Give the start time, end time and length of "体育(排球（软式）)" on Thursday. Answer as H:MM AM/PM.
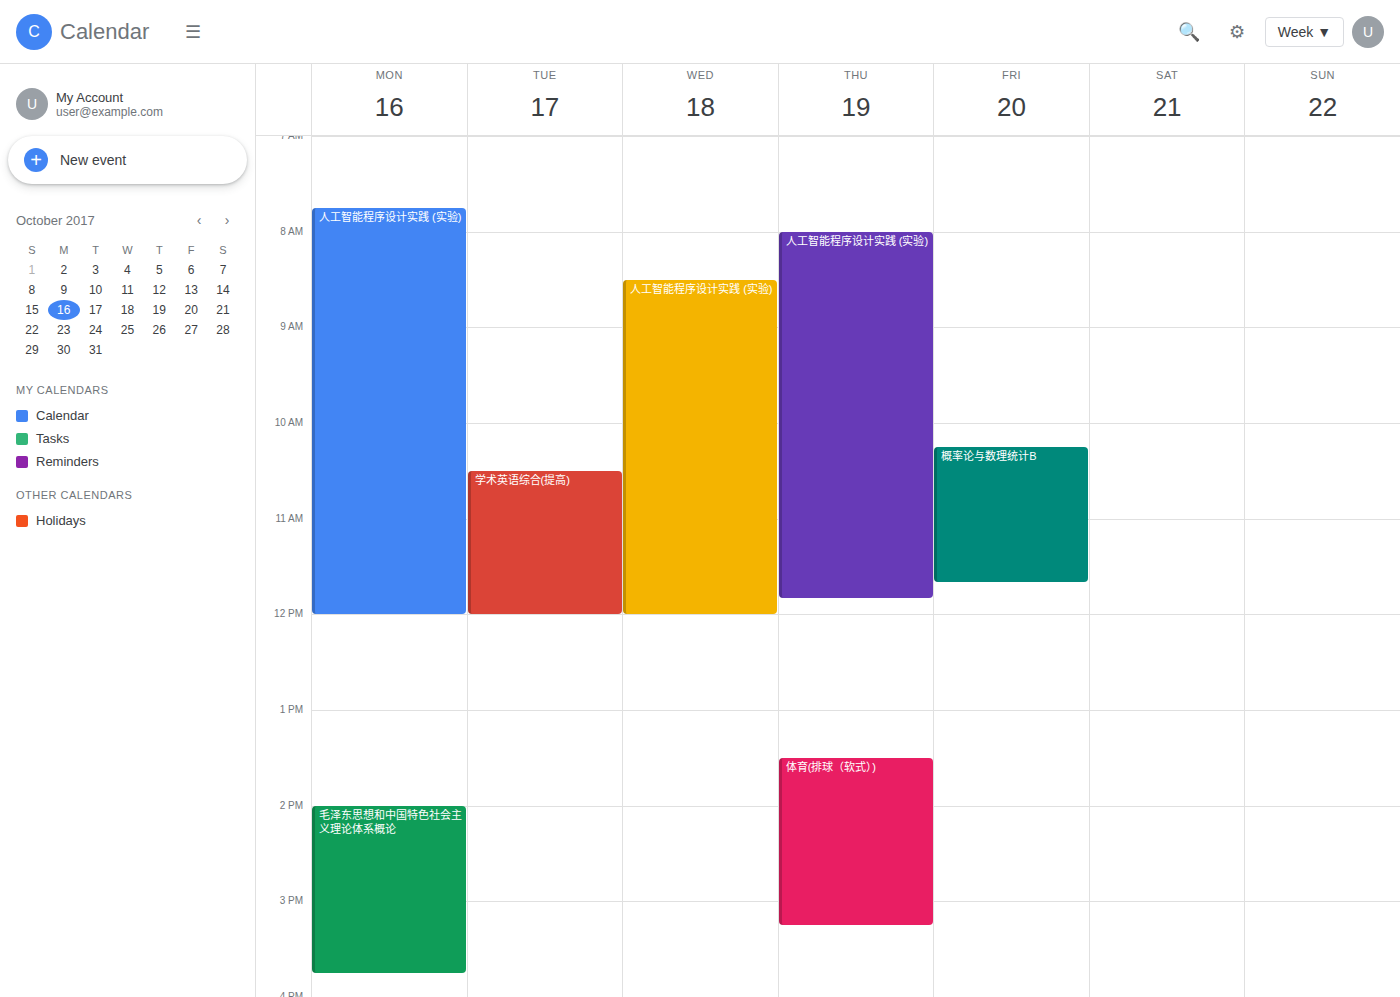
1:30 PM to 3:15 PM, 1 hour 45 minutes